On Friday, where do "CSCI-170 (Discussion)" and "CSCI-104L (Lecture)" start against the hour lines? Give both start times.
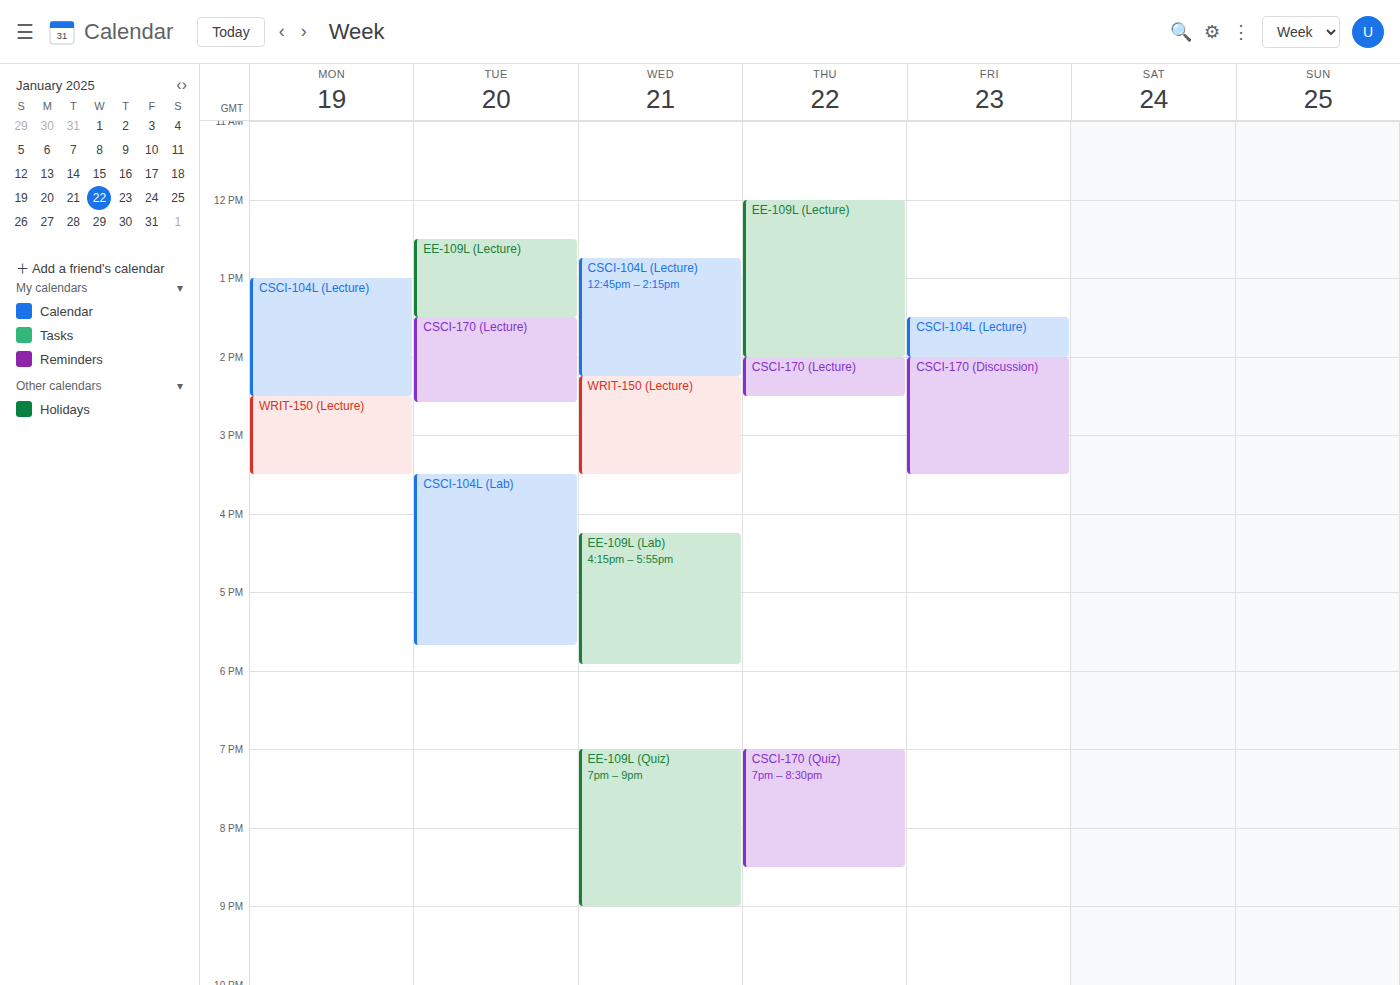
"CSCI-170 (Discussion)": 2:00 PM, exactly on the 2 PM line. "CSCI-104L (Lecture)": 1:30 PM, halfway between the 1 PM and 2 PM lines.